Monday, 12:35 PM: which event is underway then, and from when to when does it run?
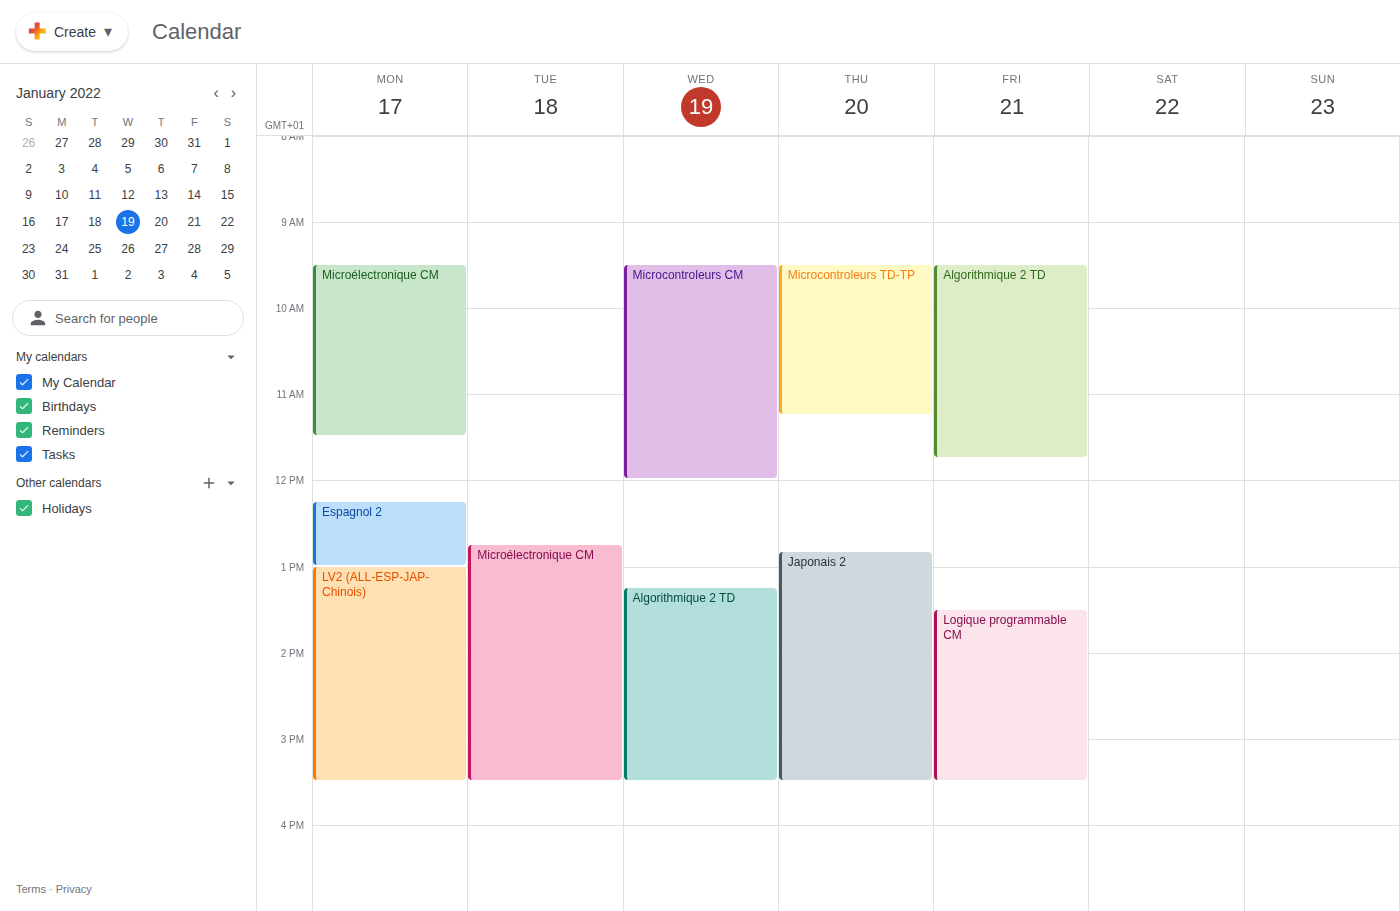
"Espagnol 2", 12:15 PM to 1:00 PM